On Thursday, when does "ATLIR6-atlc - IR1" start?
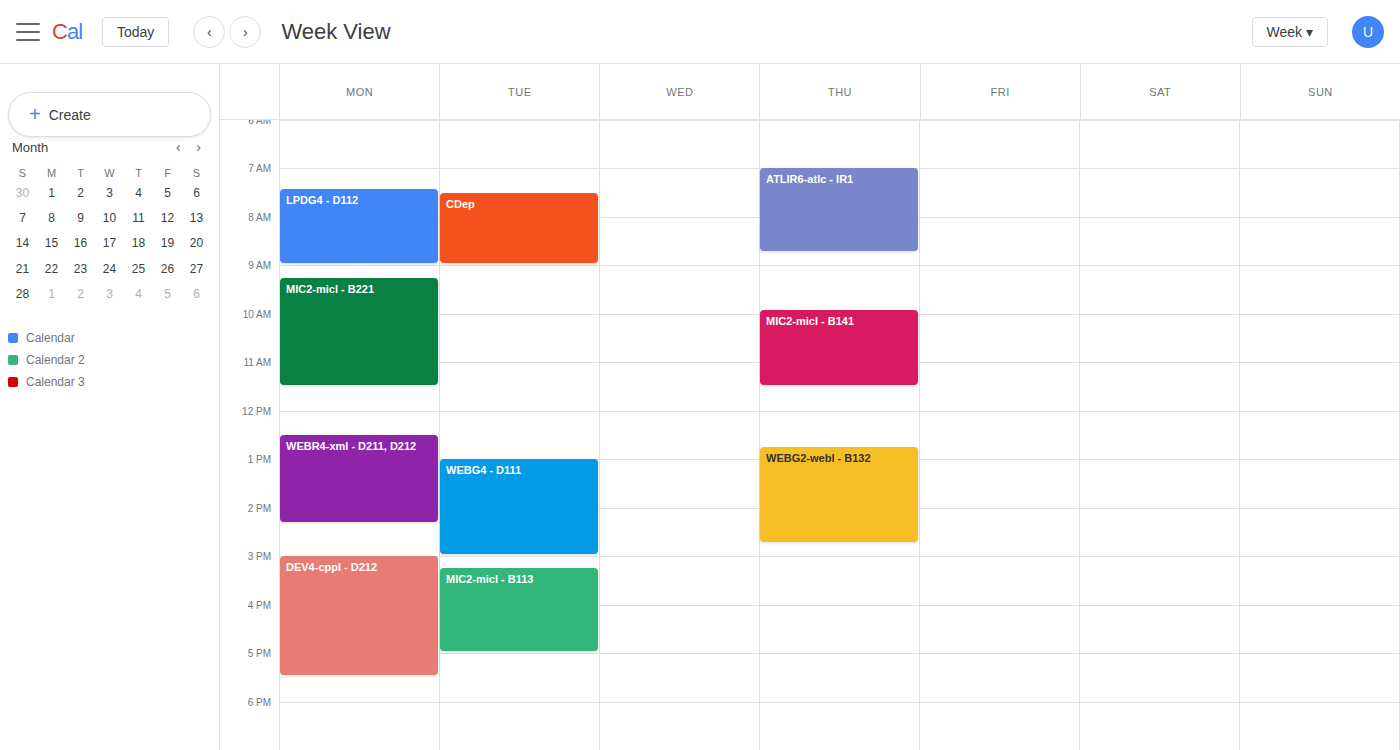
7:00 AM